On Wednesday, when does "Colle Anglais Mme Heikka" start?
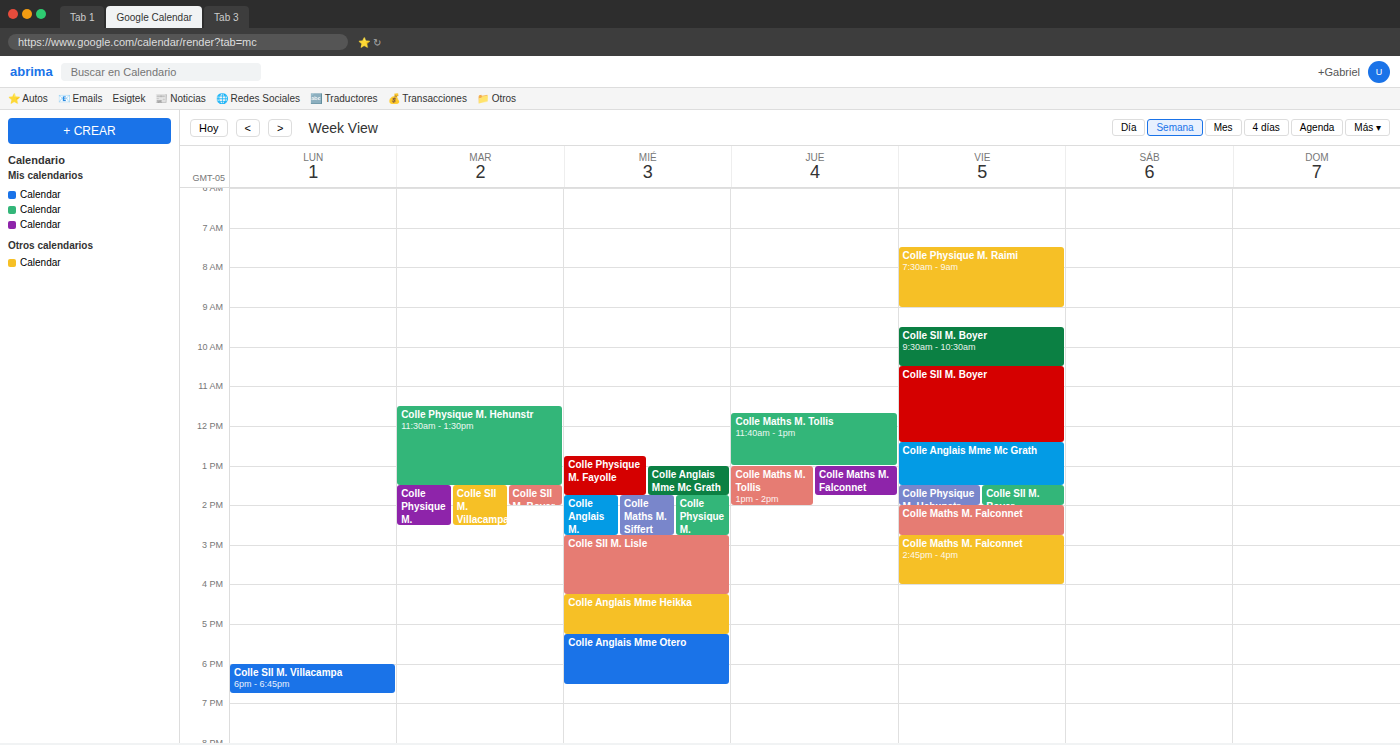
4:15 PM